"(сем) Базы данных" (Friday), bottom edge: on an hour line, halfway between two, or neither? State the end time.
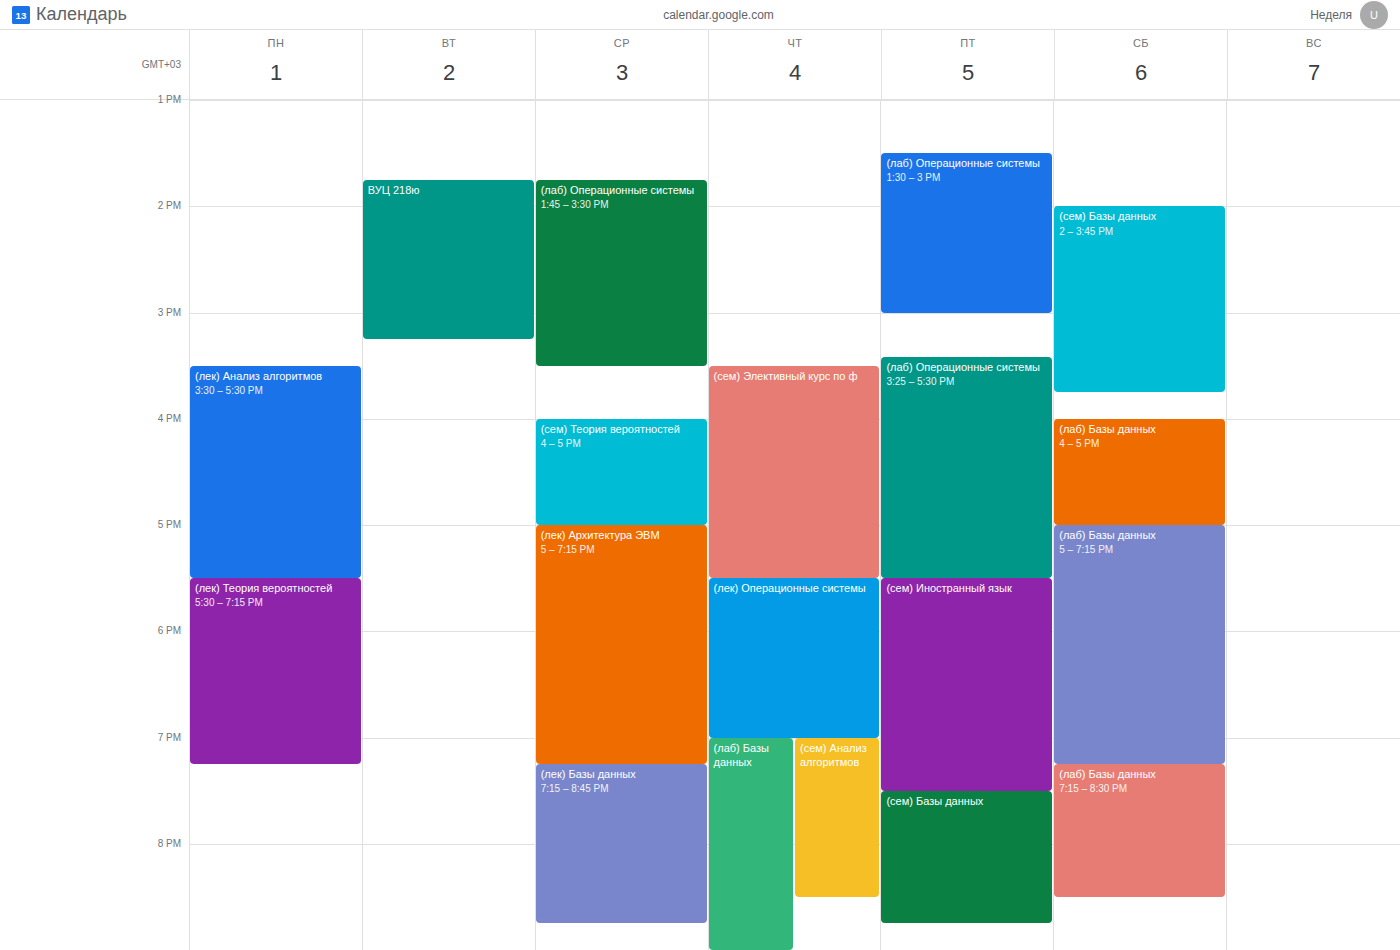
8:45 PM -- neither: three quarters of the way from the 8 PM line to the 9 PM line.